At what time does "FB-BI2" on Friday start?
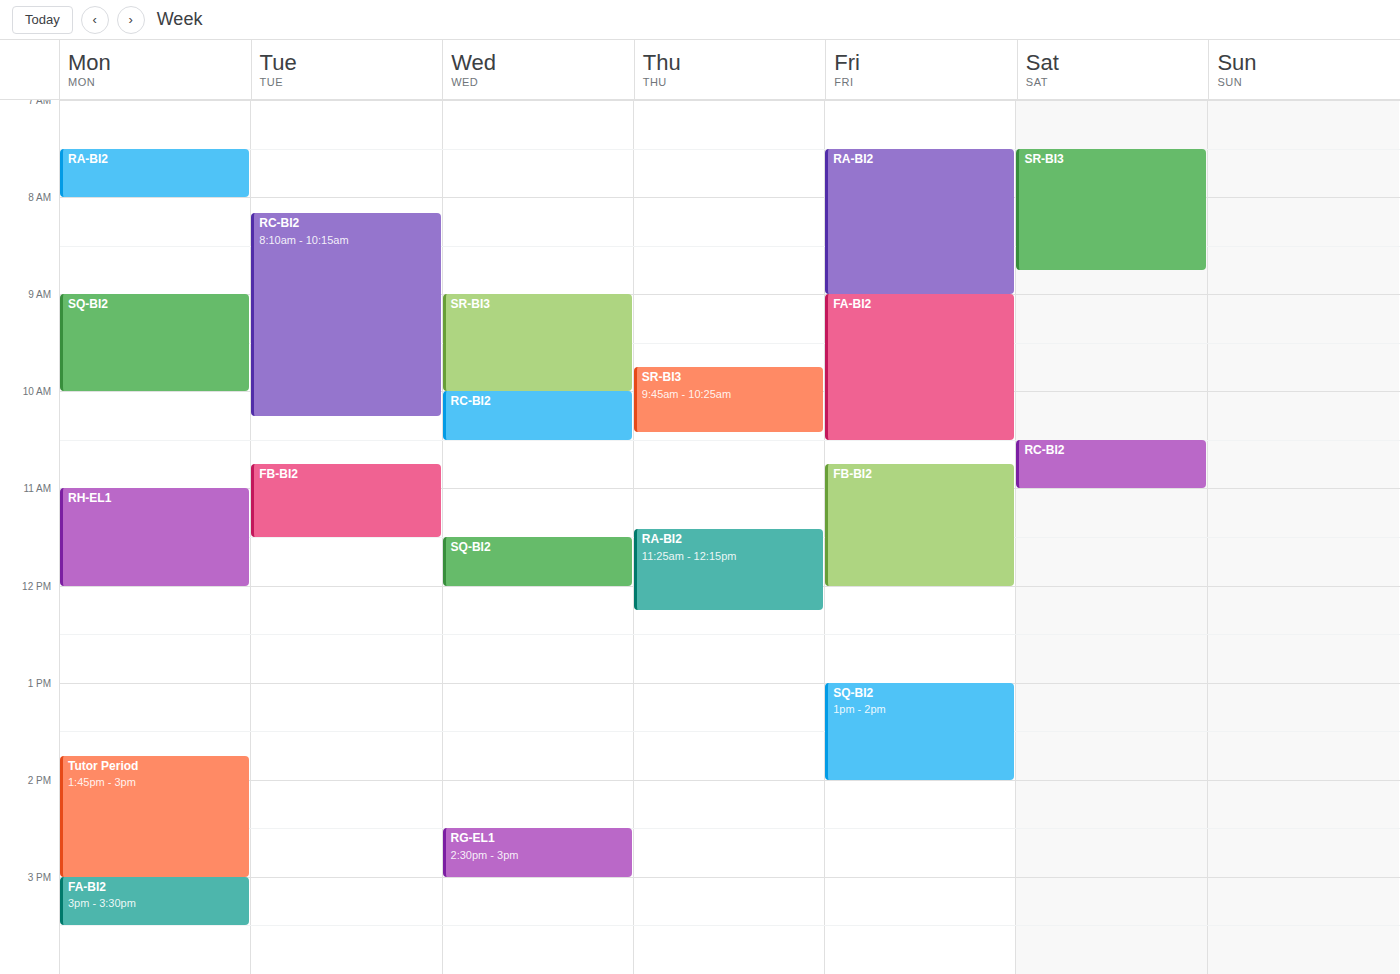
10:45 AM